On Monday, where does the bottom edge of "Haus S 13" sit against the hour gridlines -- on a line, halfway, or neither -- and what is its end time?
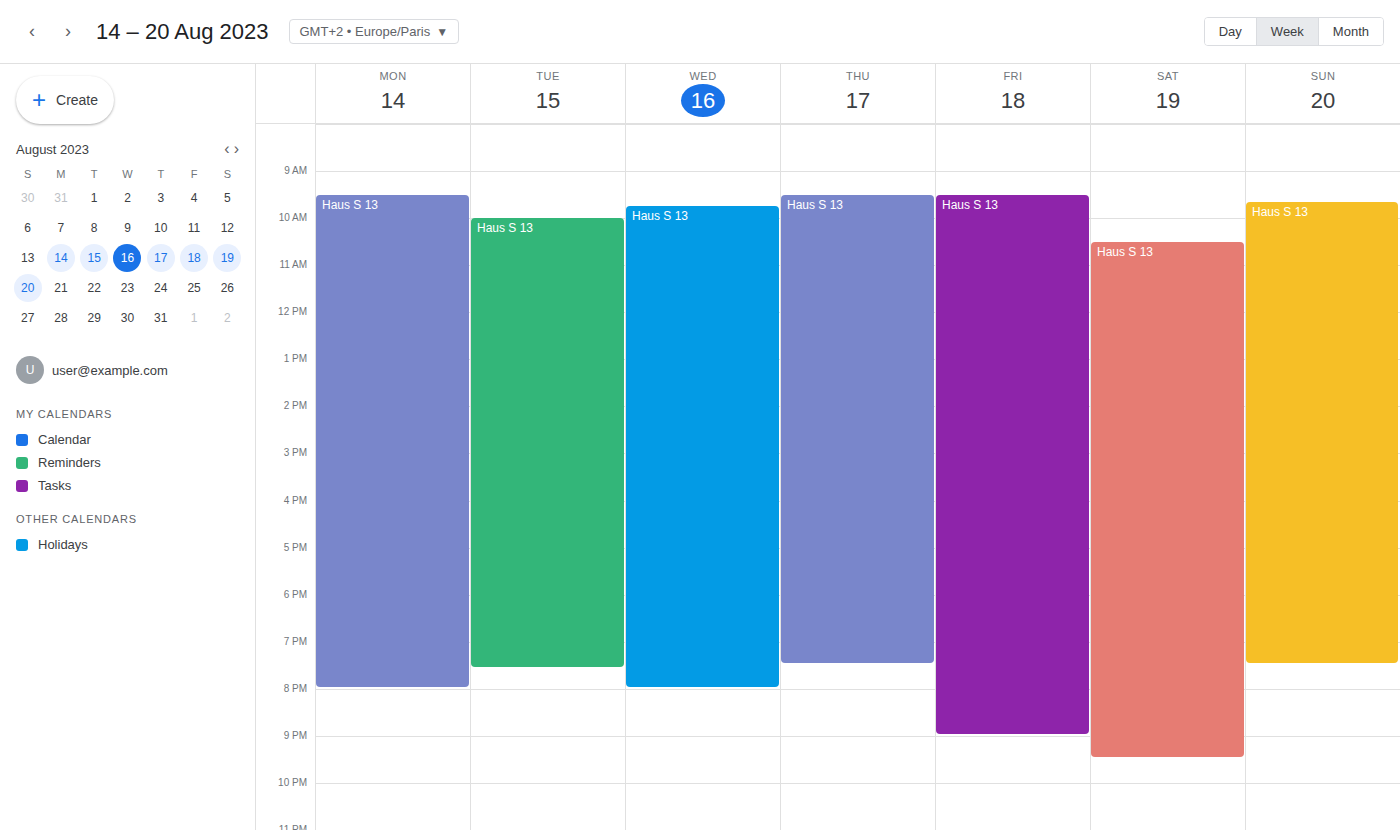
8:00 PM -- exactly on the 8 PM line.